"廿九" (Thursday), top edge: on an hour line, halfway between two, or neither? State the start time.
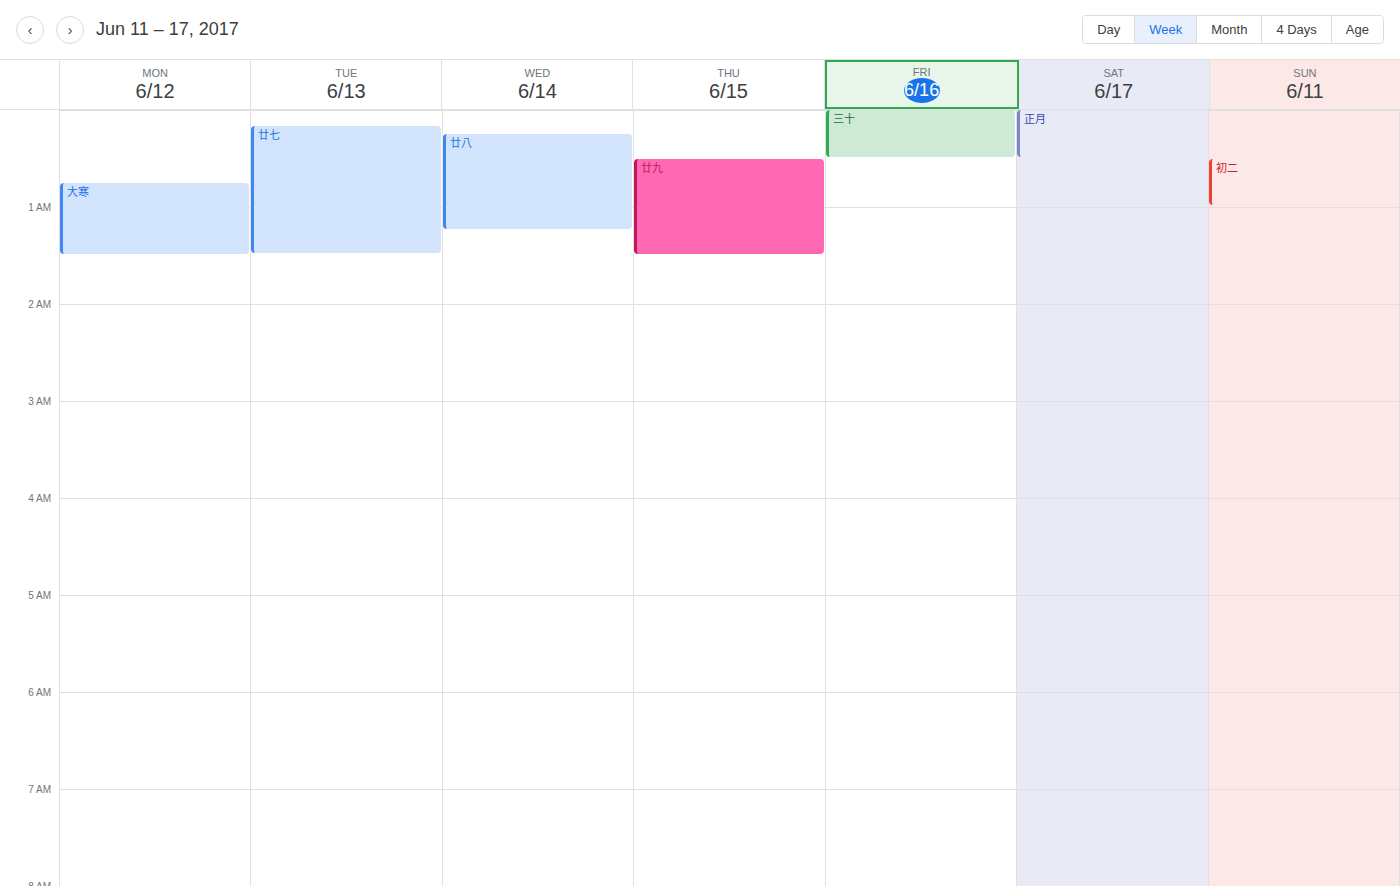
00:30 -- halfway between the 00:00 and 01:00 lines.